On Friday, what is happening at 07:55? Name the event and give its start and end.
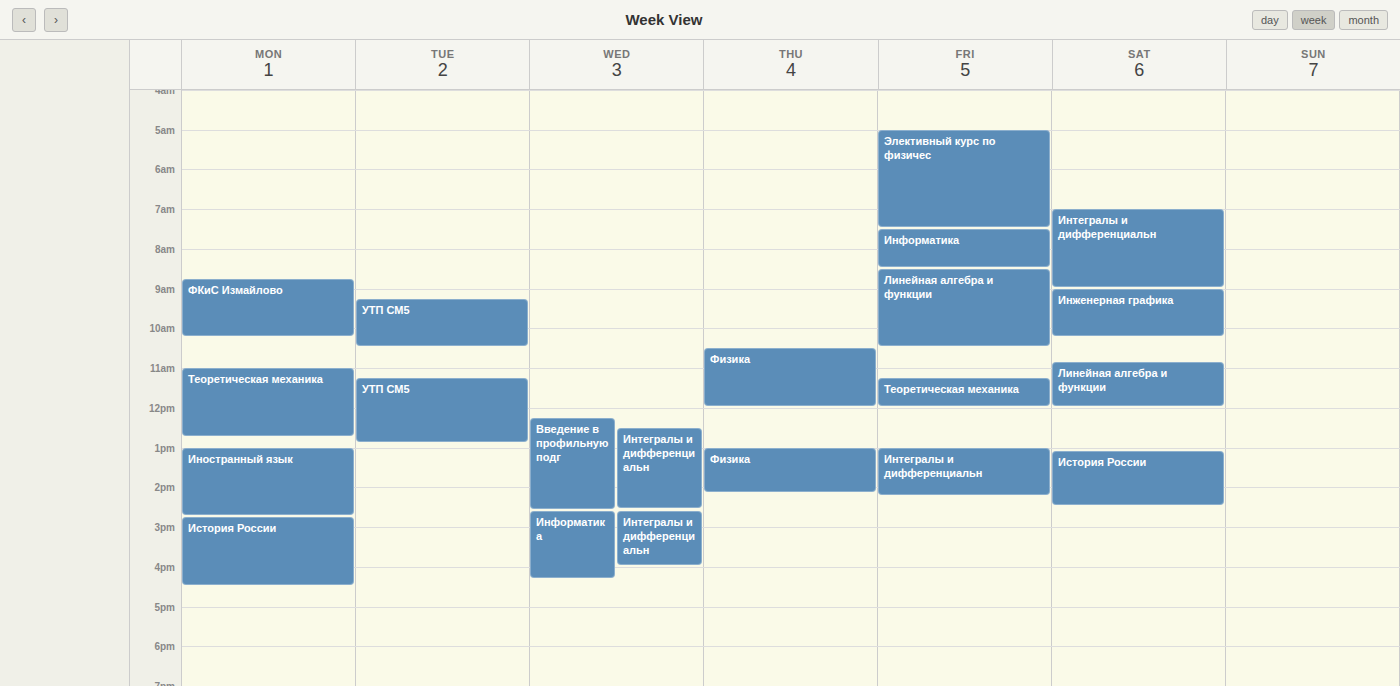
"Информатика", 07:30 to 08:30